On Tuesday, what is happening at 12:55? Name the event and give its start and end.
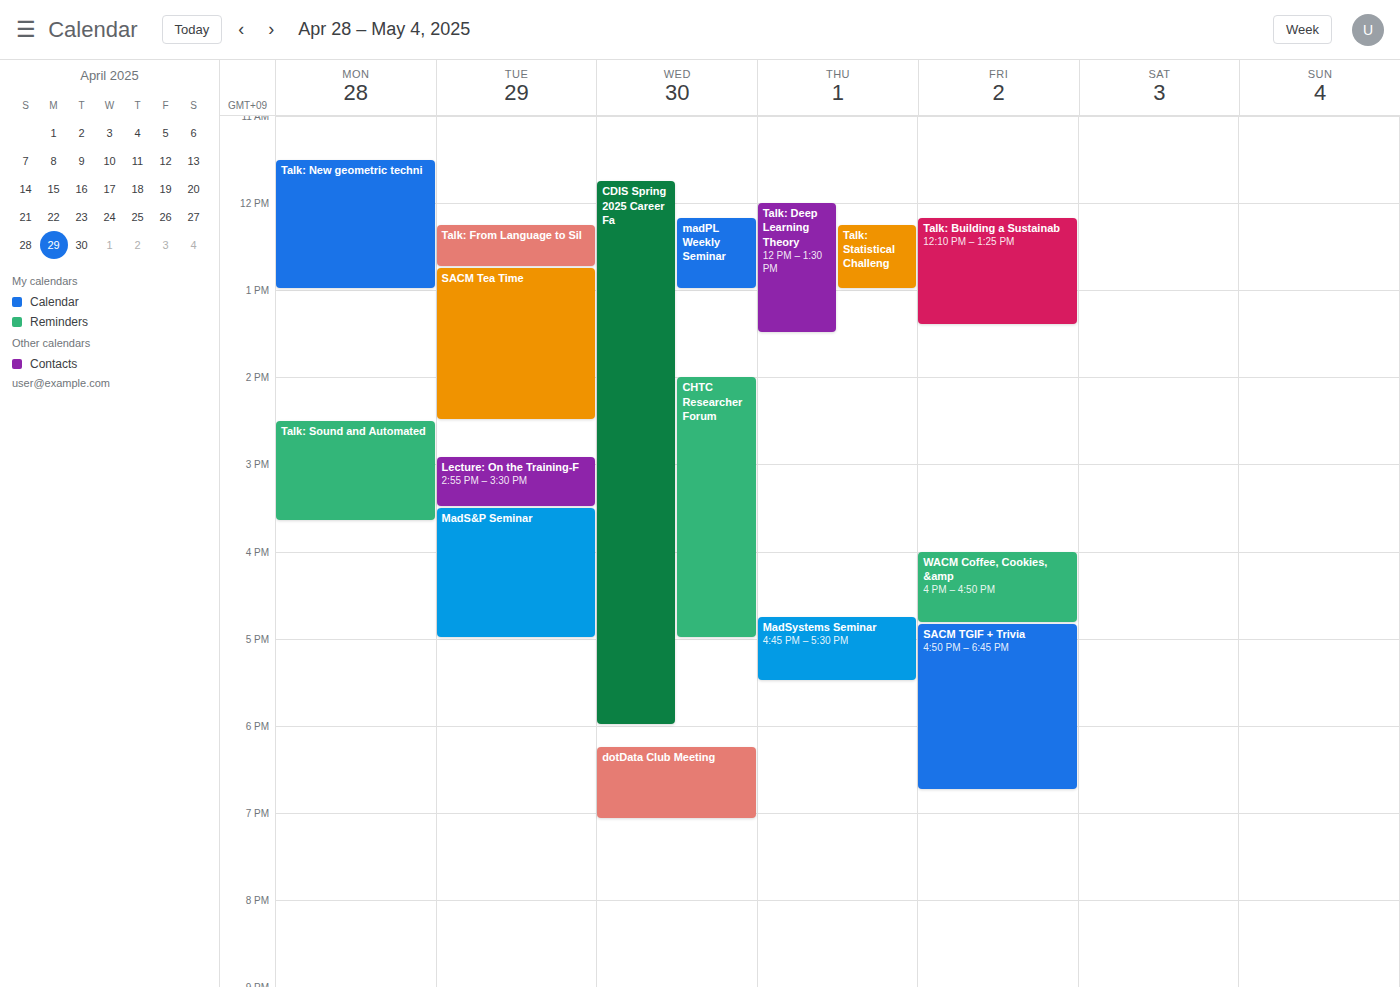
"SACM Tea Time", 12:45 to 14:30